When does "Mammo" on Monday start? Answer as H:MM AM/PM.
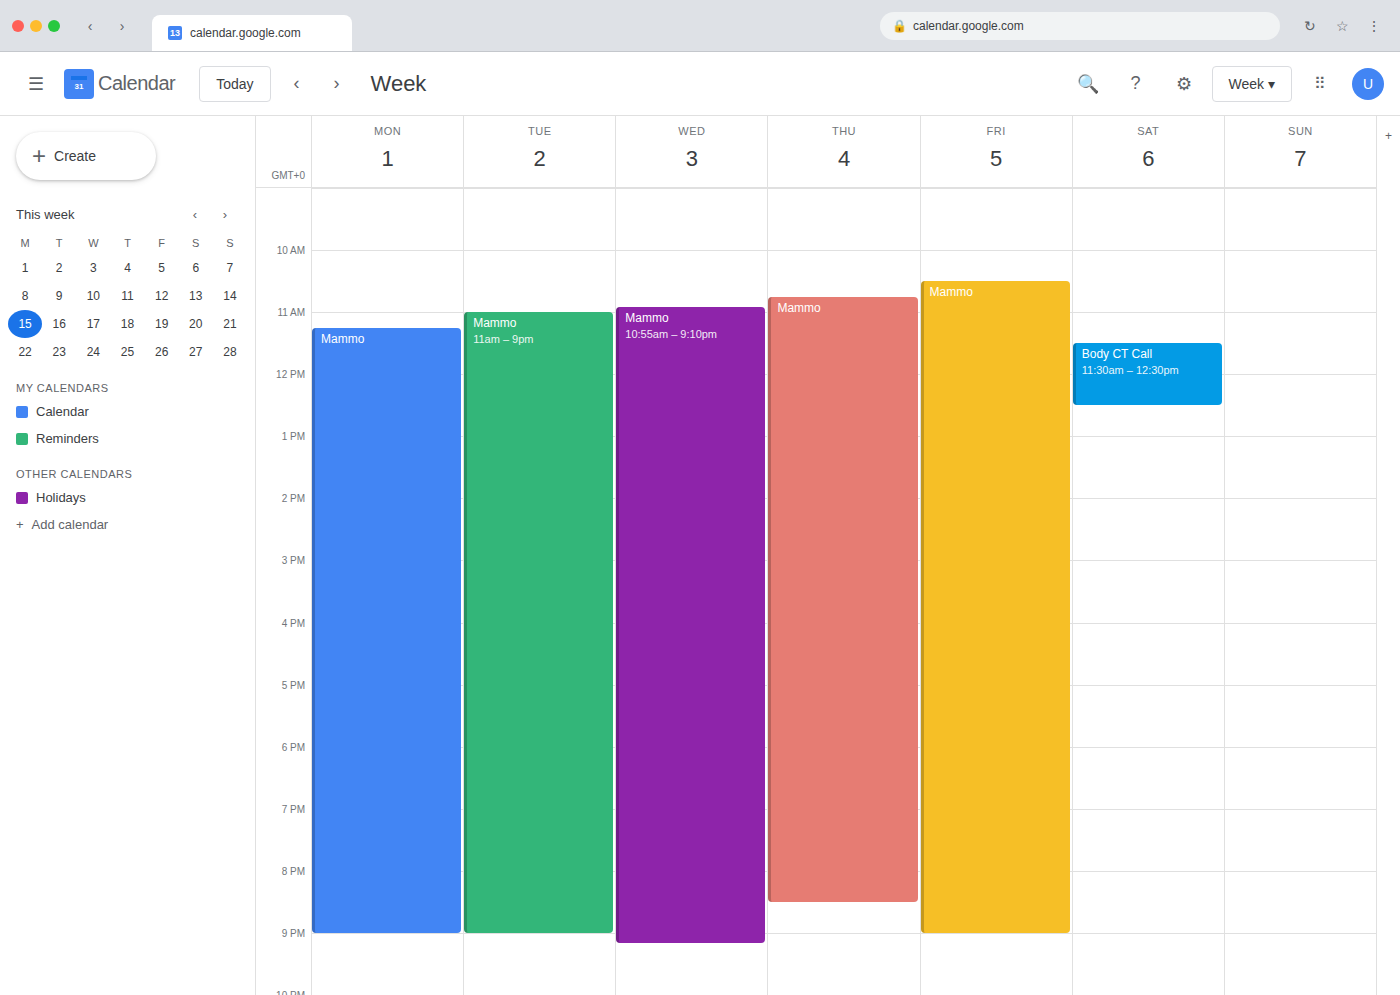
11:15 AM